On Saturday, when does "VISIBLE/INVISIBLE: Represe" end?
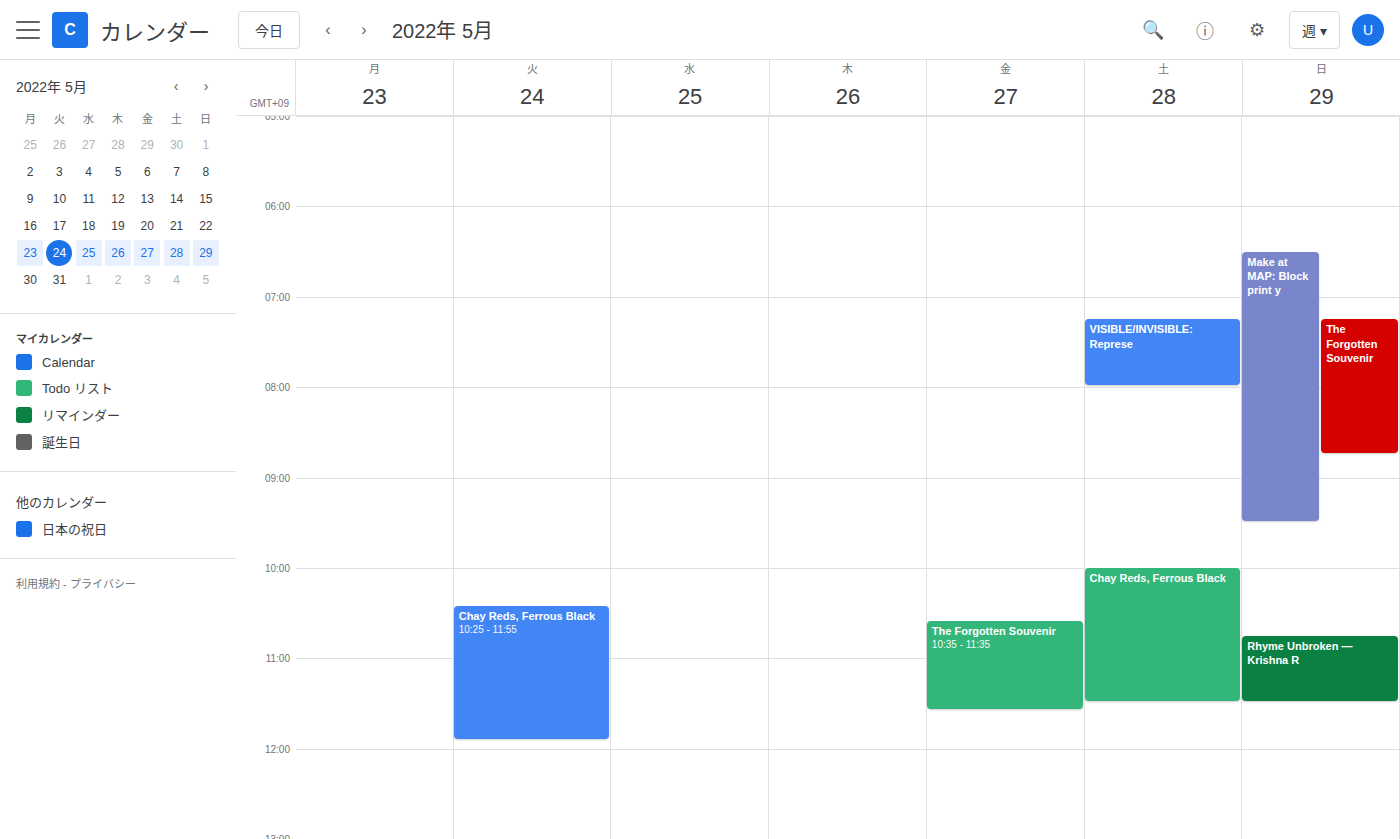
8:00 AM